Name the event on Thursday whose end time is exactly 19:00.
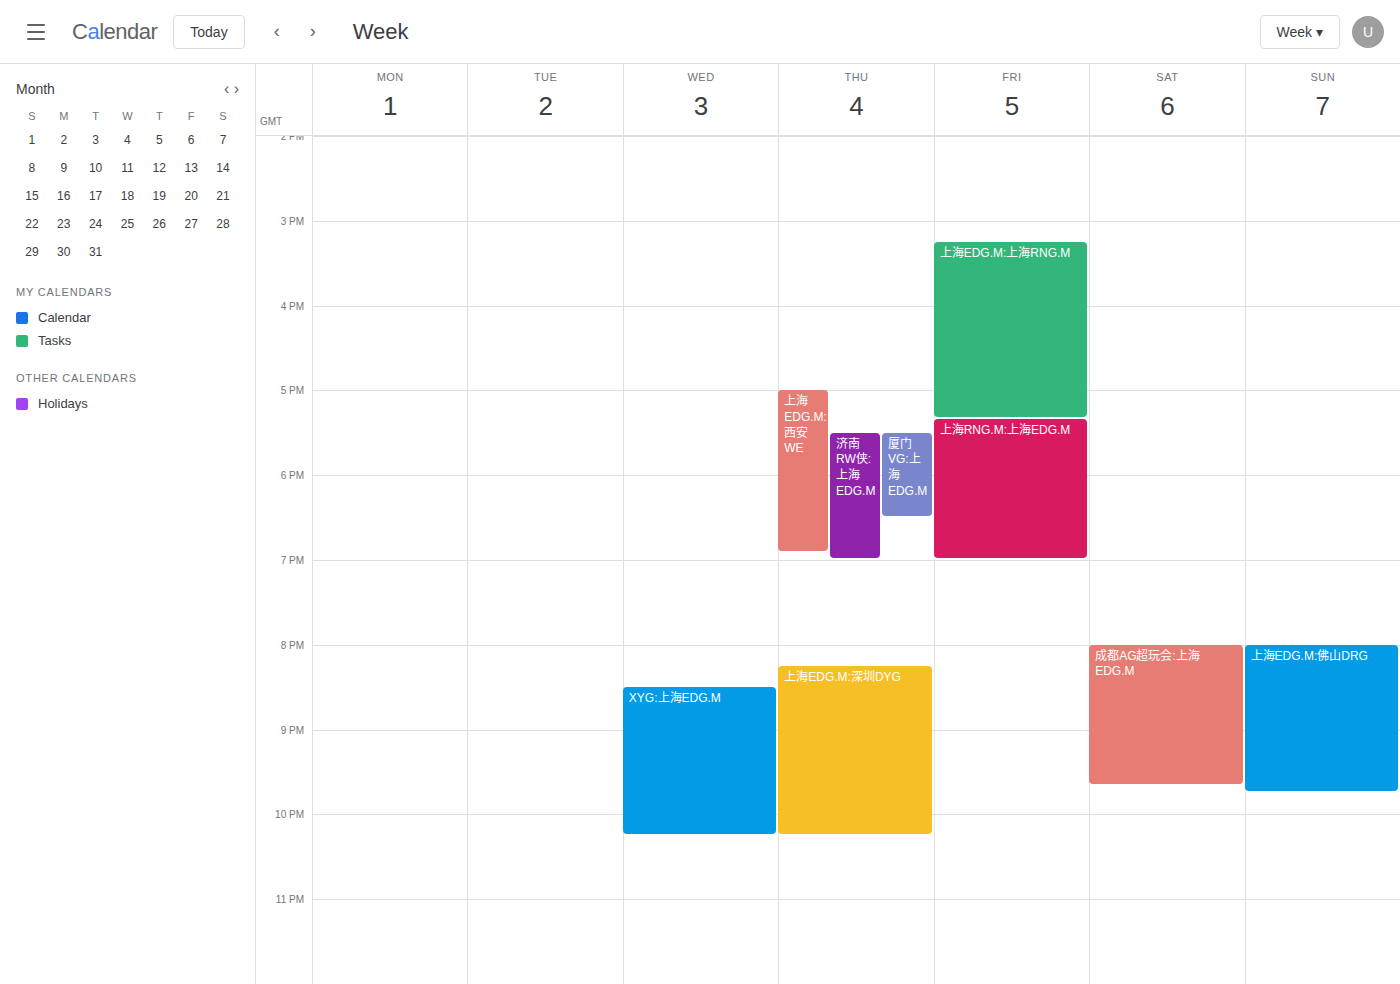
"济南RW侠:上海EDG.M"